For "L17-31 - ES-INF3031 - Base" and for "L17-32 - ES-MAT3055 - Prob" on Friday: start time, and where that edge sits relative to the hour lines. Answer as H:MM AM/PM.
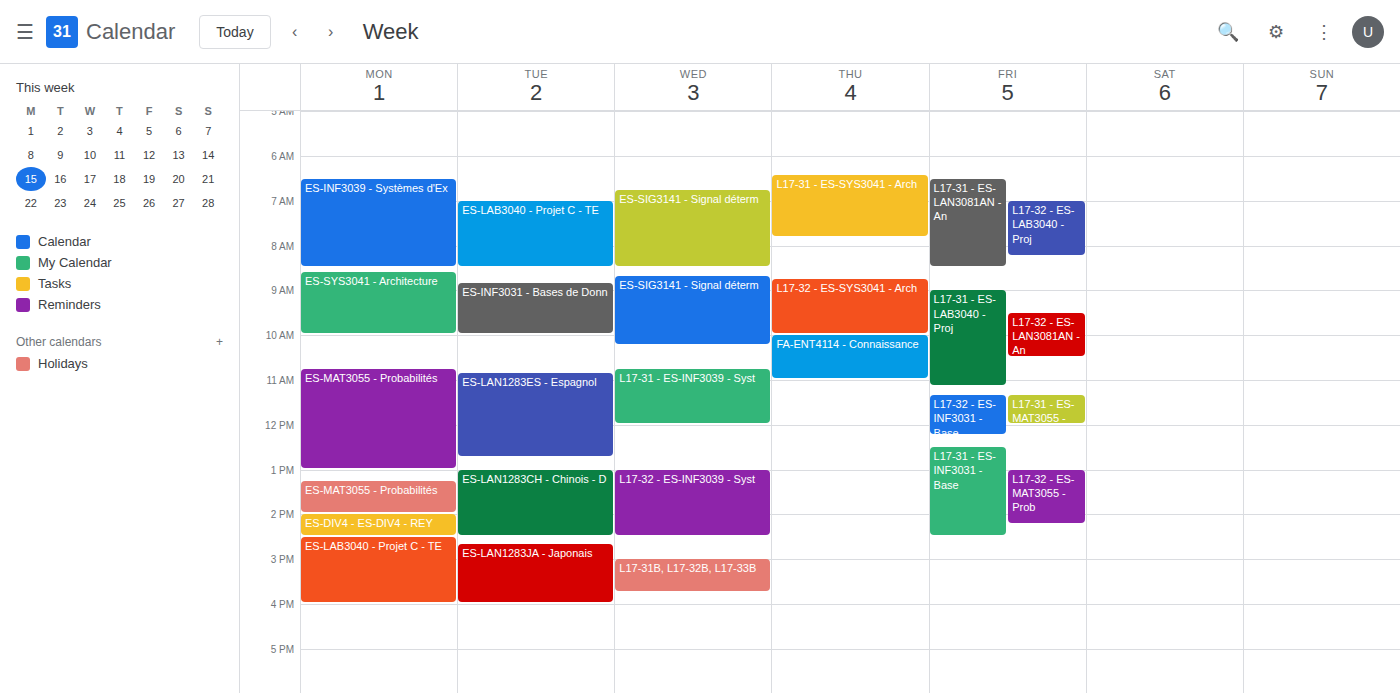
"L17-31 - ES-INF3031 - Base": 12:30 PM, halfway between the 12 PM and 1 PM lines. "L17-32 - ES-MAT3055 - Prob": 1:00 PM, exactly on the 1 PM line.